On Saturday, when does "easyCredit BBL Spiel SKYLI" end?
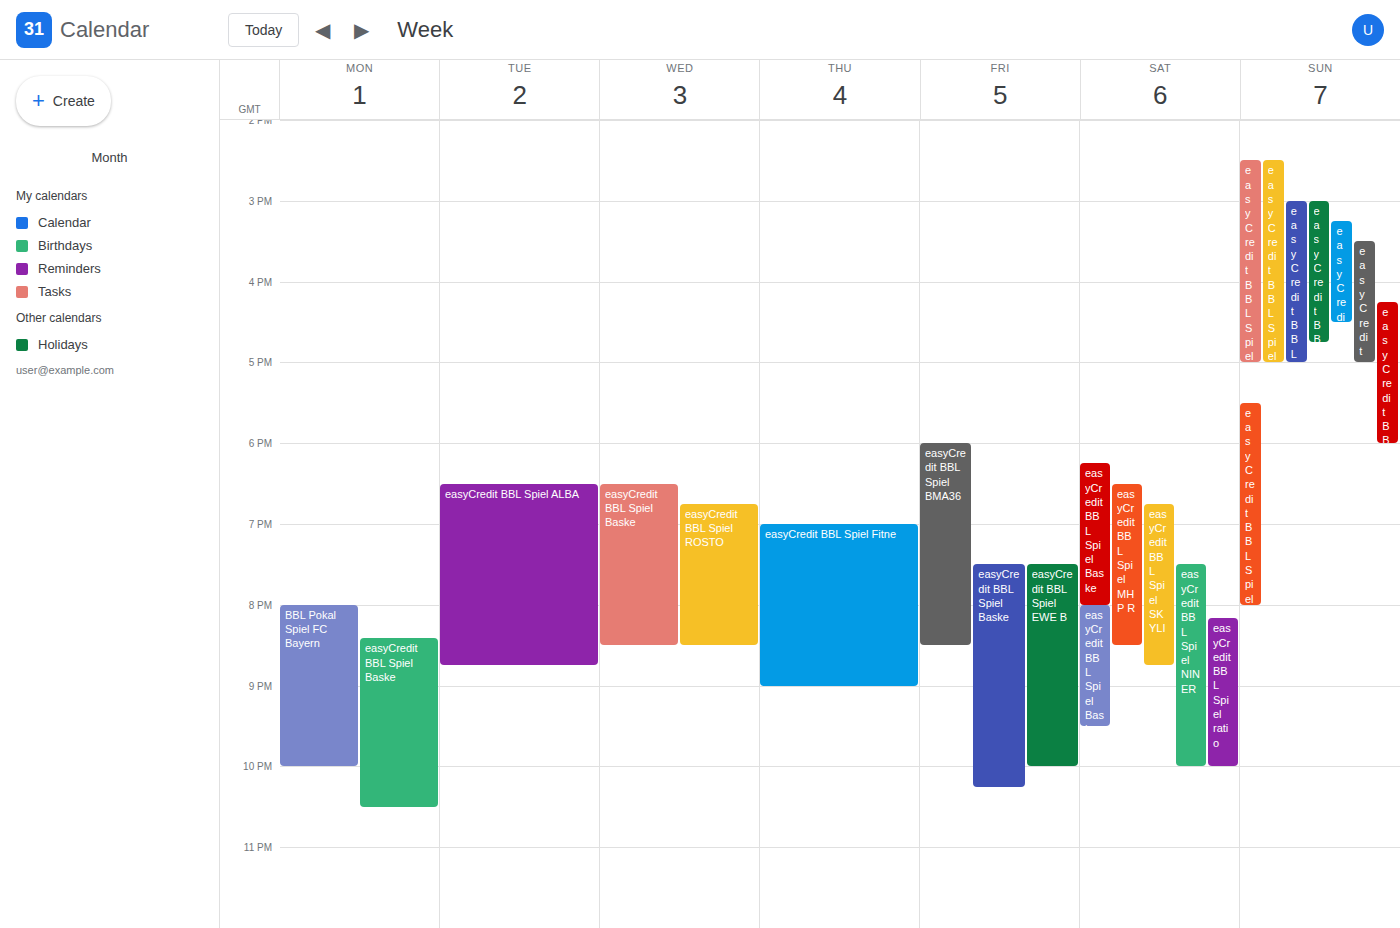
8:45 PM